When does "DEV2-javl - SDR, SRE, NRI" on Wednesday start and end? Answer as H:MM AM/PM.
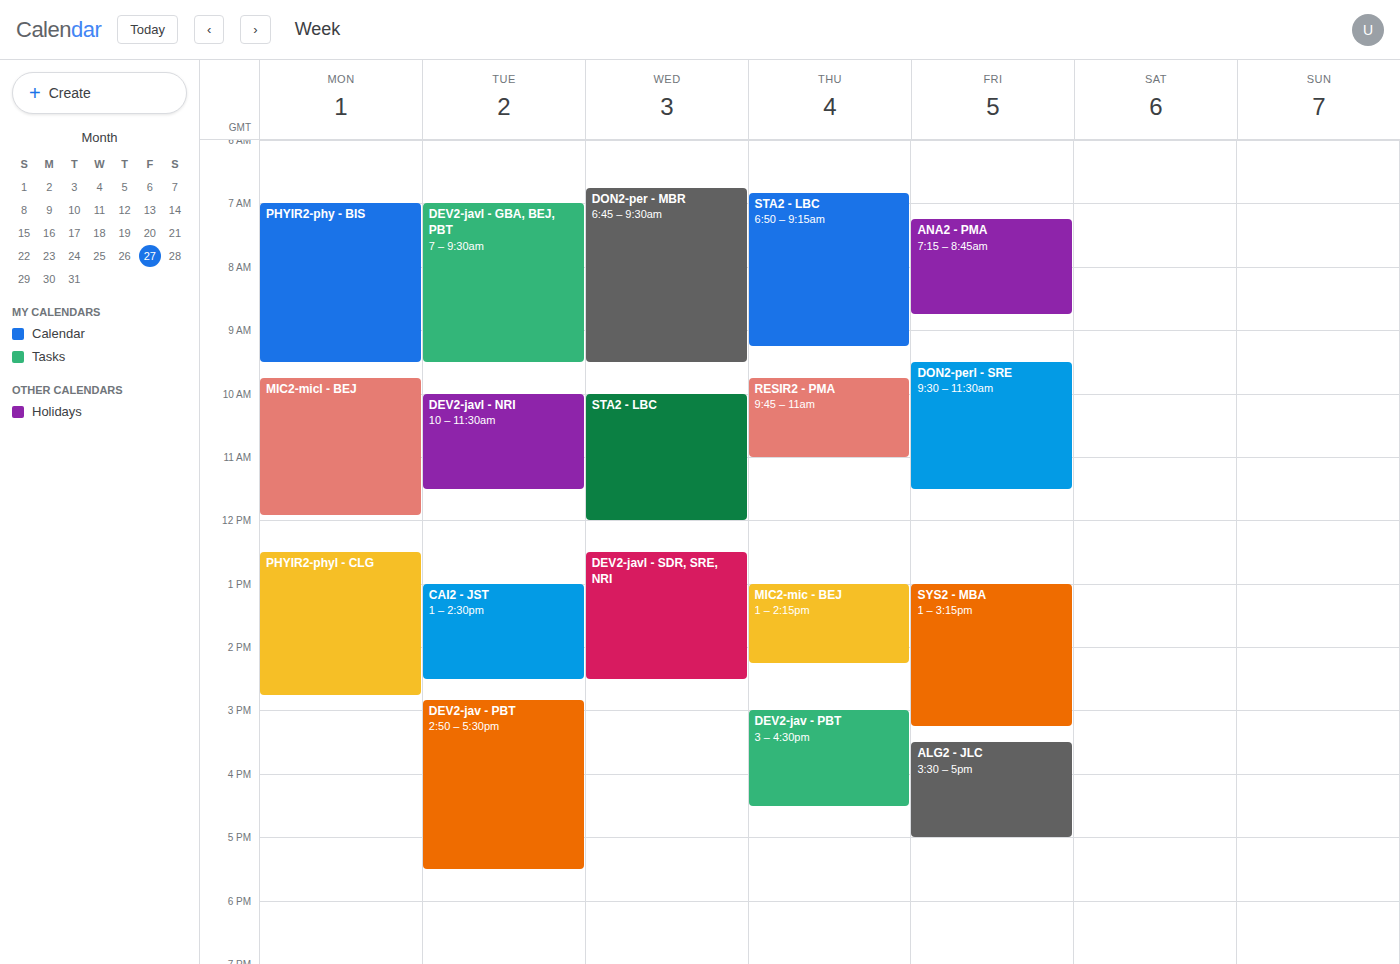
12:30 PM to 2:30 PM